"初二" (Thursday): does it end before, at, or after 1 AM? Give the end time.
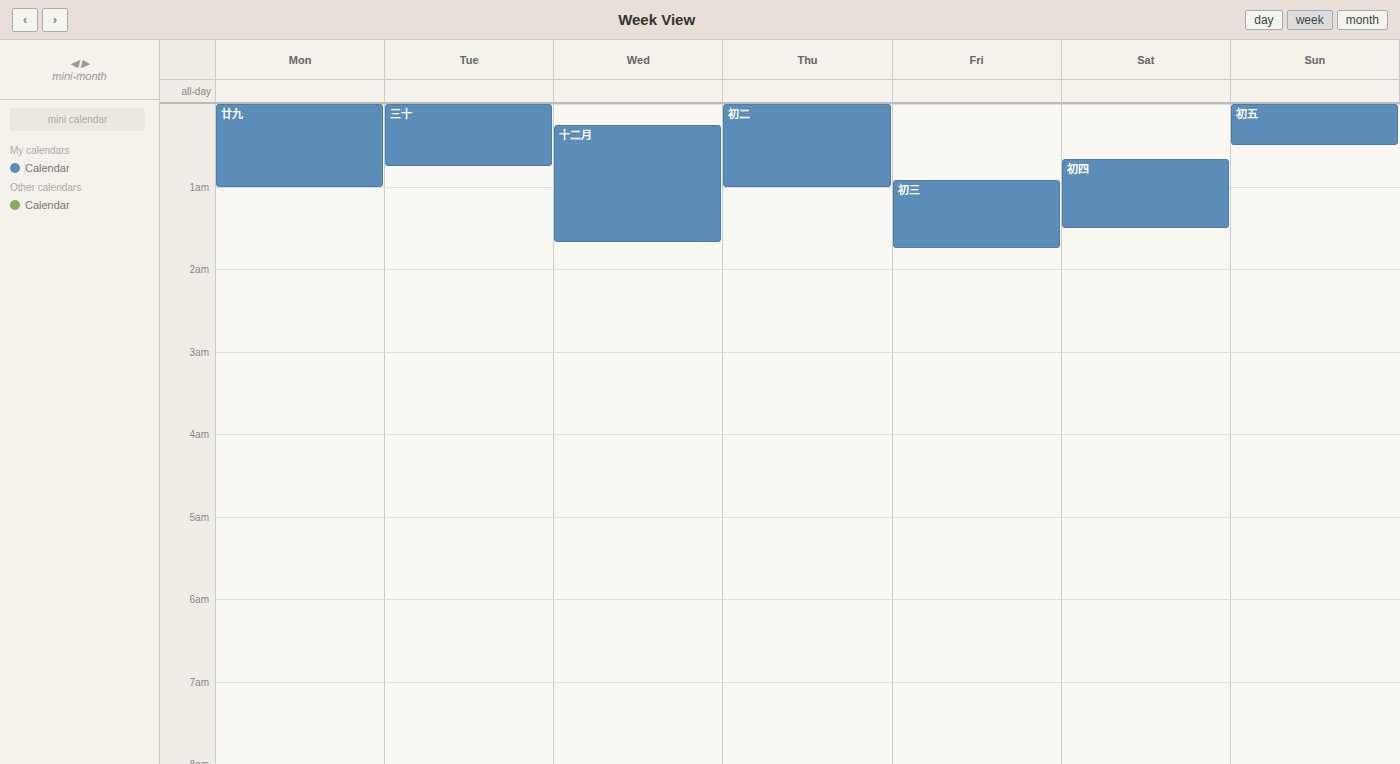
1:00 AM -- exactly at 1 AM, on the 1 AM line.